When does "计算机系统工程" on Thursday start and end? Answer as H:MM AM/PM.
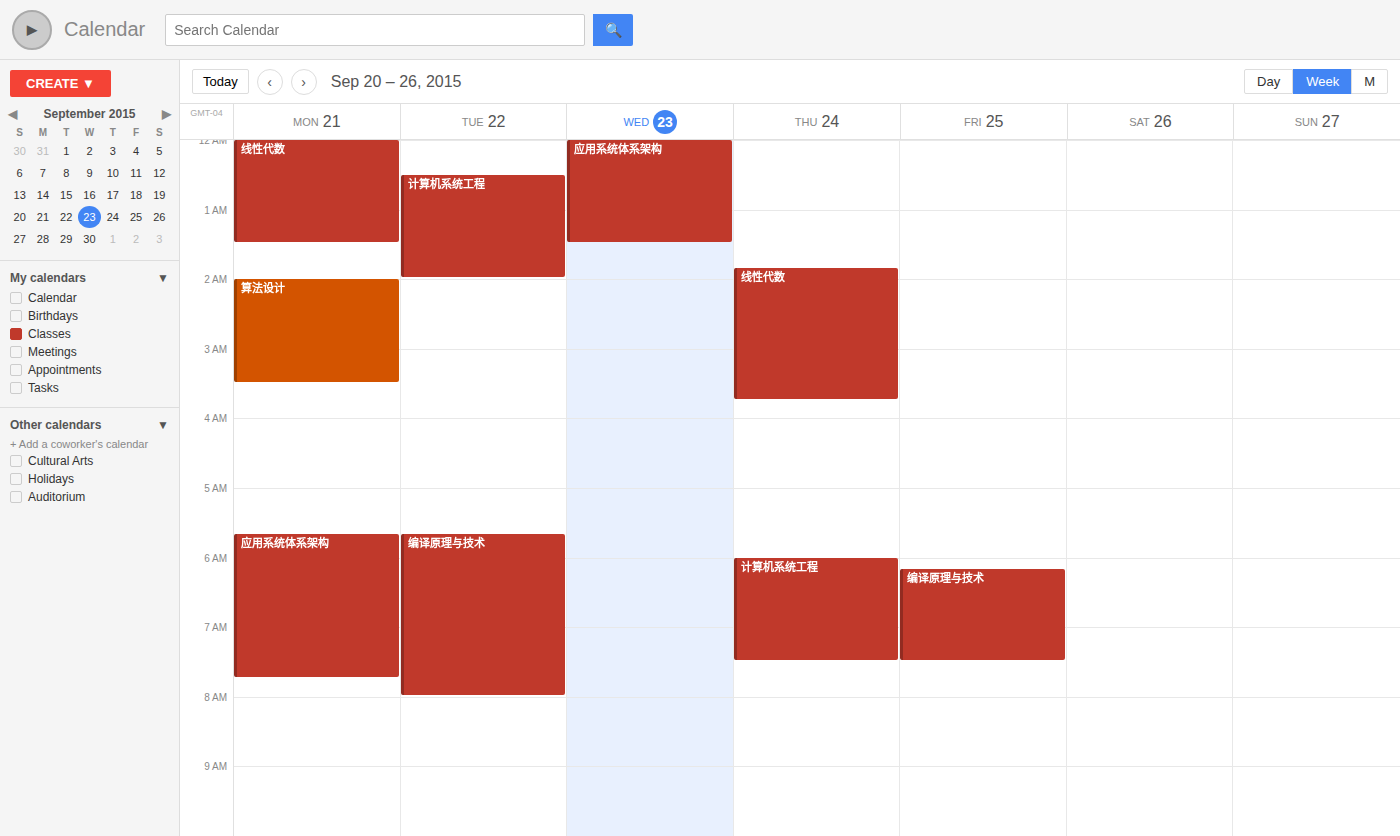
6:00 AM to 7:30 AM